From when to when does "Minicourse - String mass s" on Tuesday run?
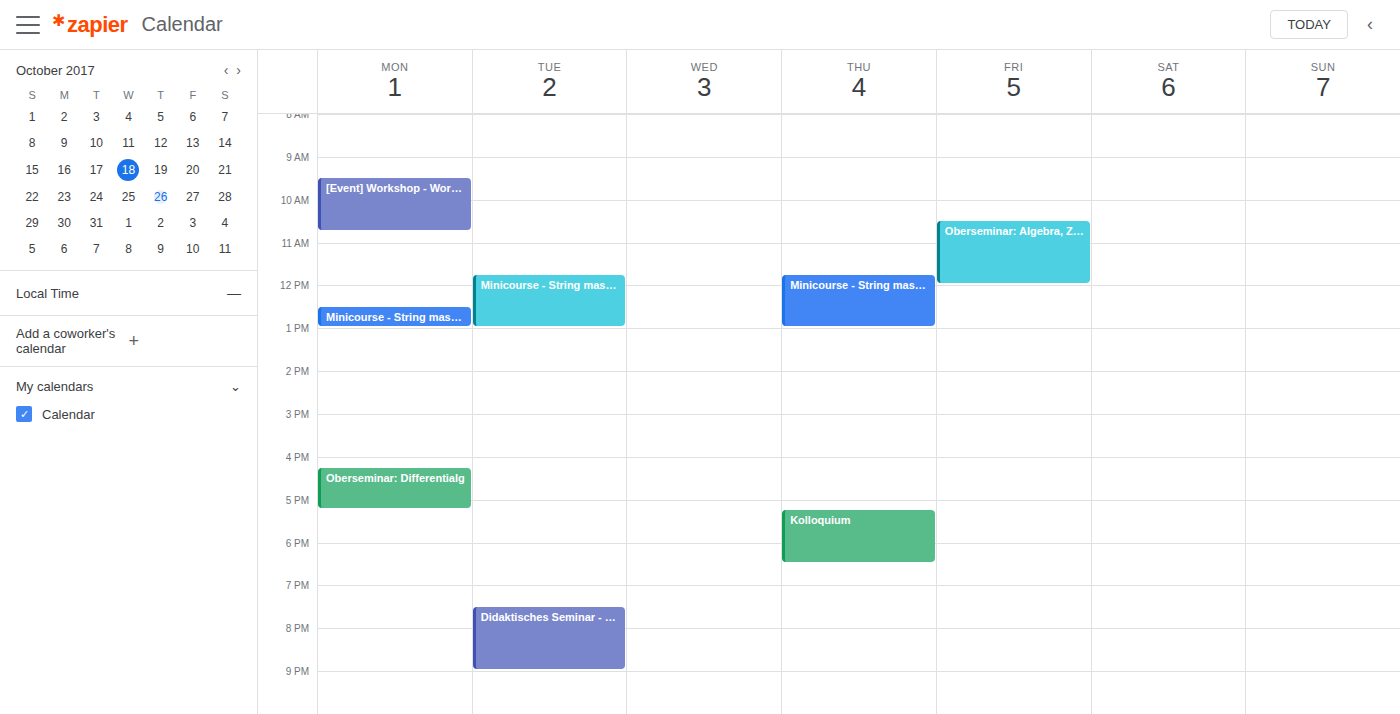
11:45 to 13:00